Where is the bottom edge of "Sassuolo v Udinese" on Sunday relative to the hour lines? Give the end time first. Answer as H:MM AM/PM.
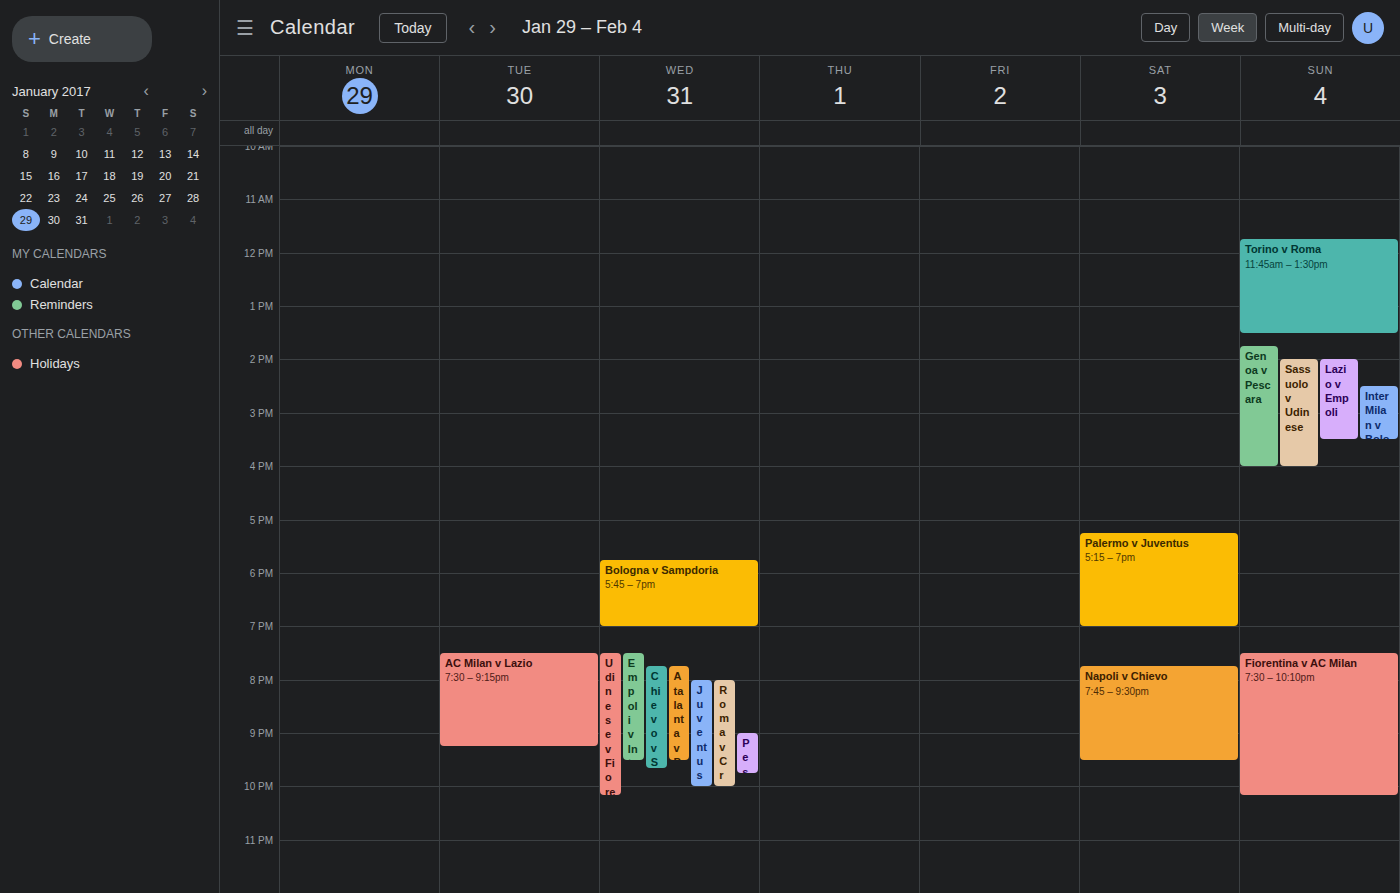
4:00 PM -- exactly on the 4 PM line.